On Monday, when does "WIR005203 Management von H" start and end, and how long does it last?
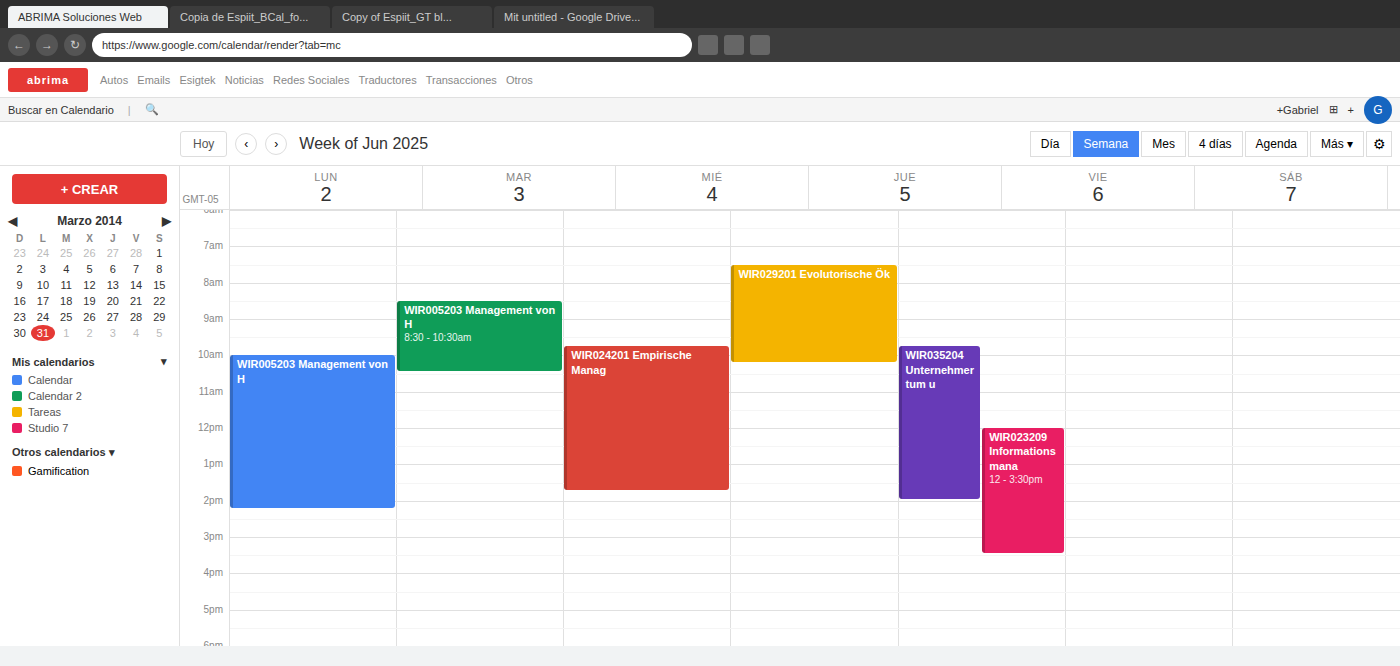
10:00 AM to 2:15 PM, 4 hours 15 minutes